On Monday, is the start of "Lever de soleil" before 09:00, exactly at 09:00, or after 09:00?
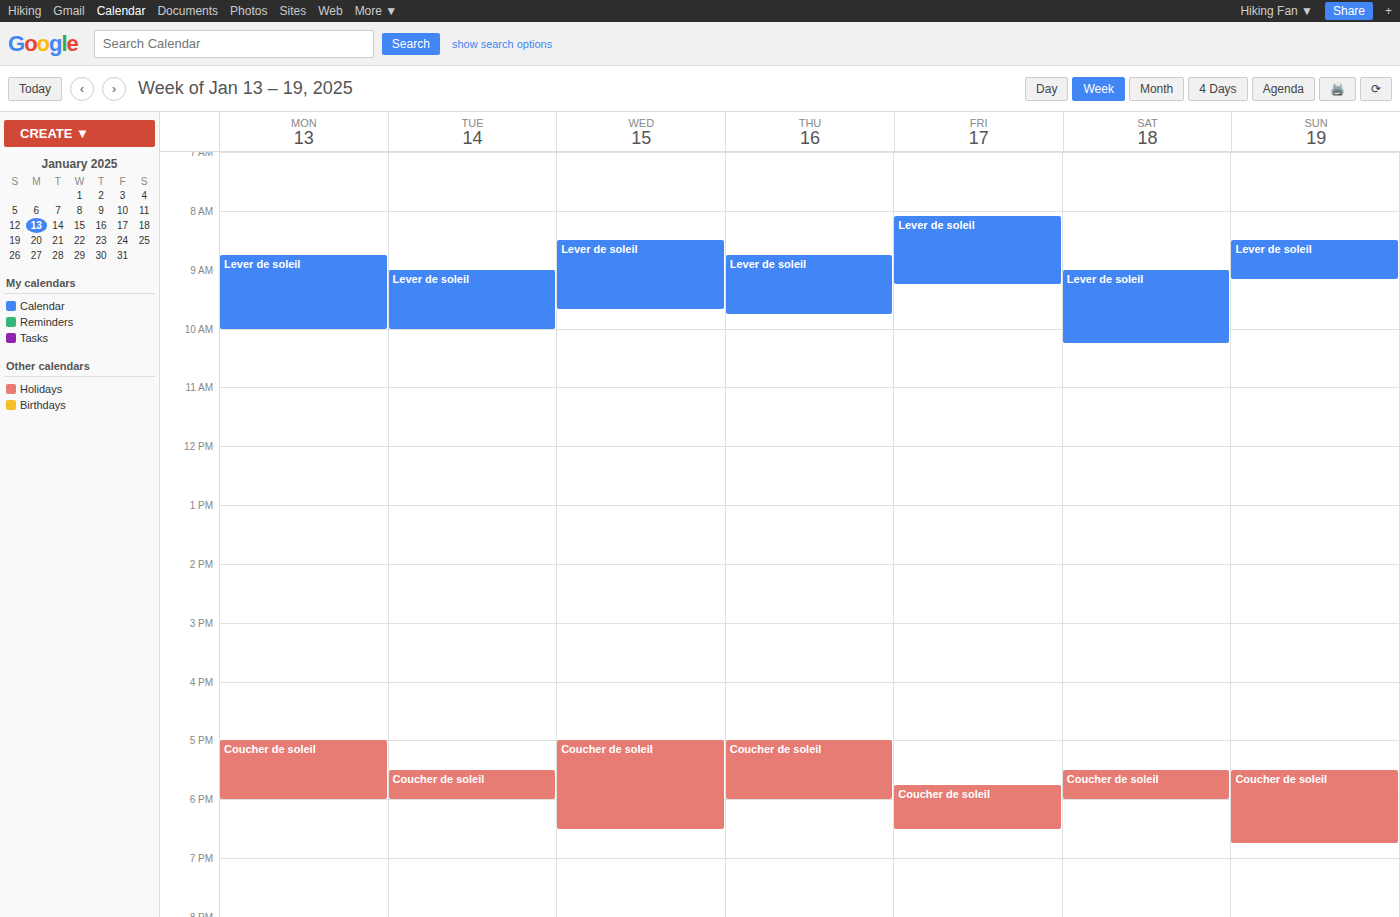
08:45 -- before 09:00, 15 minutes above the 09:00 line.